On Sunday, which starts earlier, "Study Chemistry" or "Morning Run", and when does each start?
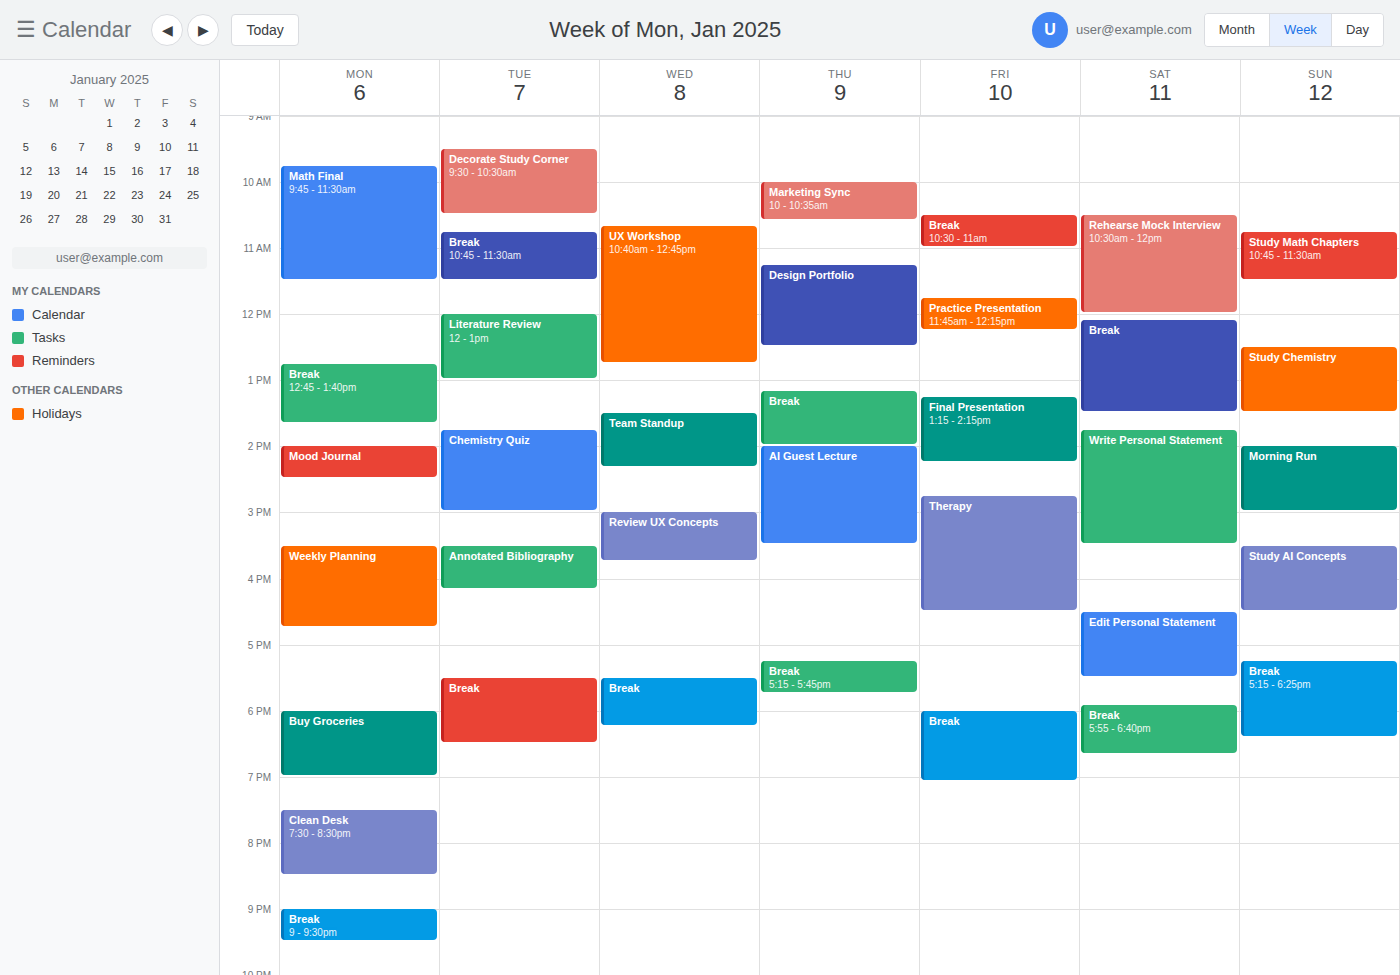
"Study Chemistry" 12:30 PM; "Morning Run" 2:00 PM.